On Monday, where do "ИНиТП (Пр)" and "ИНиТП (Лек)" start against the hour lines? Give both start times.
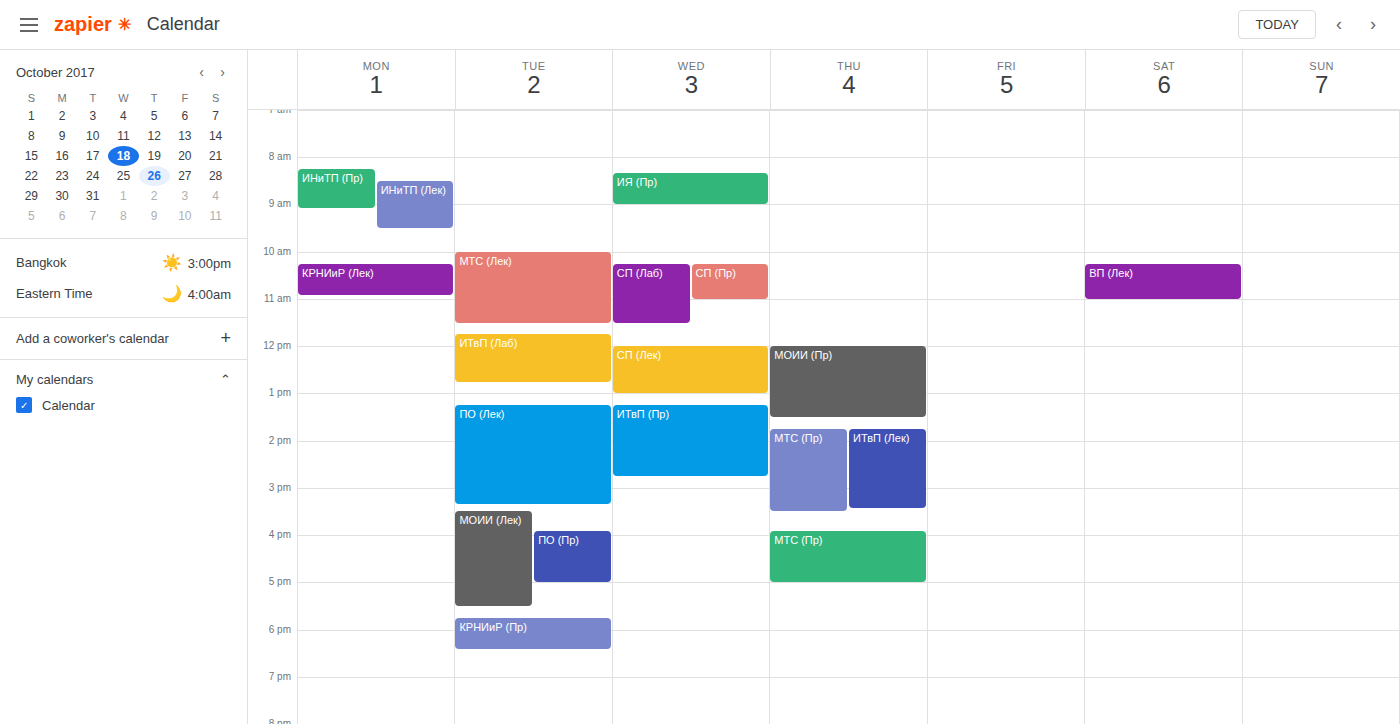
"ИНиТП (Пр)": 8:15 AM, neither: a quarter of the way from the 8 AM line to the 9 AM line. "ИНиТП (Лек)": 8:30 AM, halfway between the 8 AM and 9 AM lines.